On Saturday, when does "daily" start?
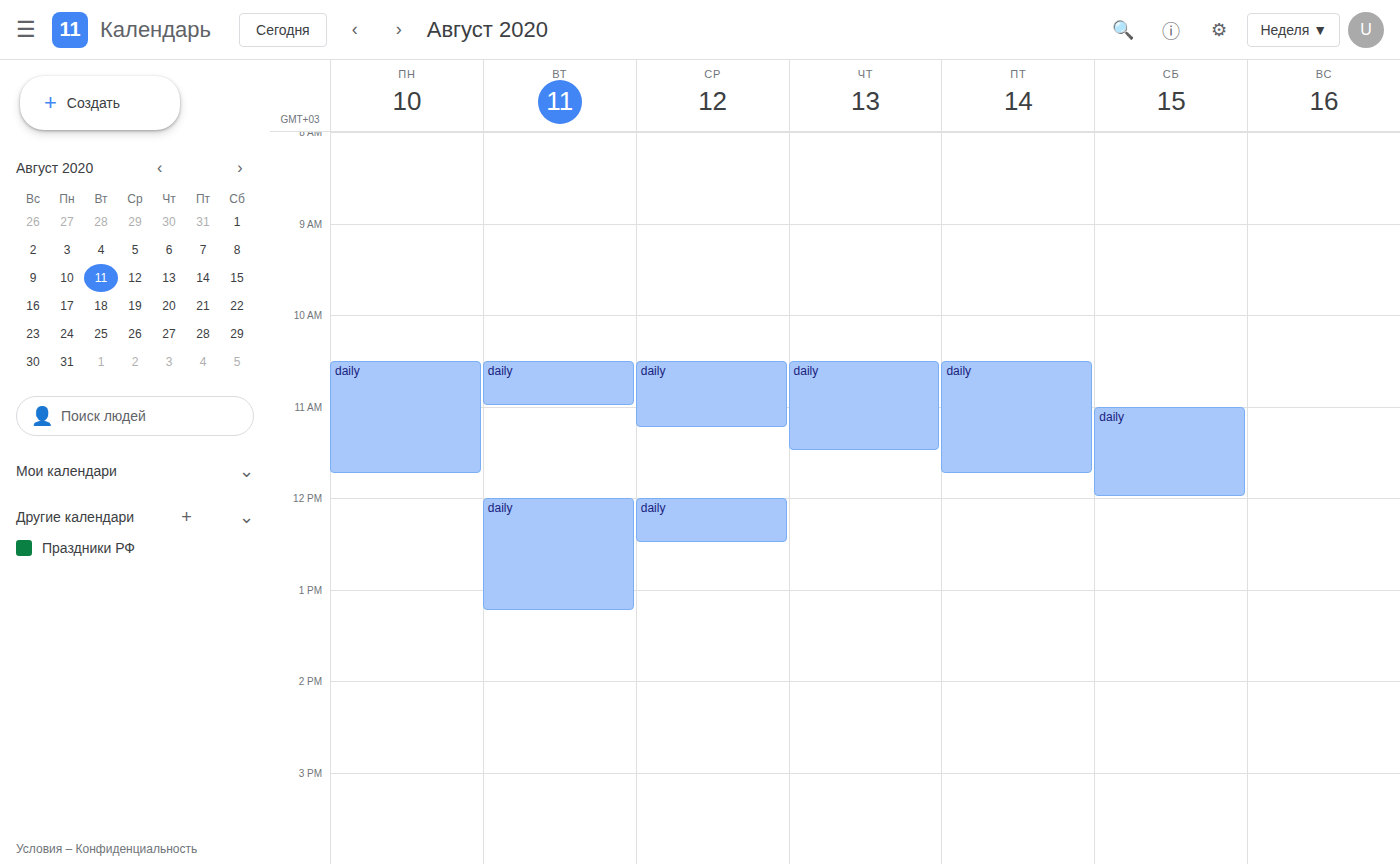
11:00 AM